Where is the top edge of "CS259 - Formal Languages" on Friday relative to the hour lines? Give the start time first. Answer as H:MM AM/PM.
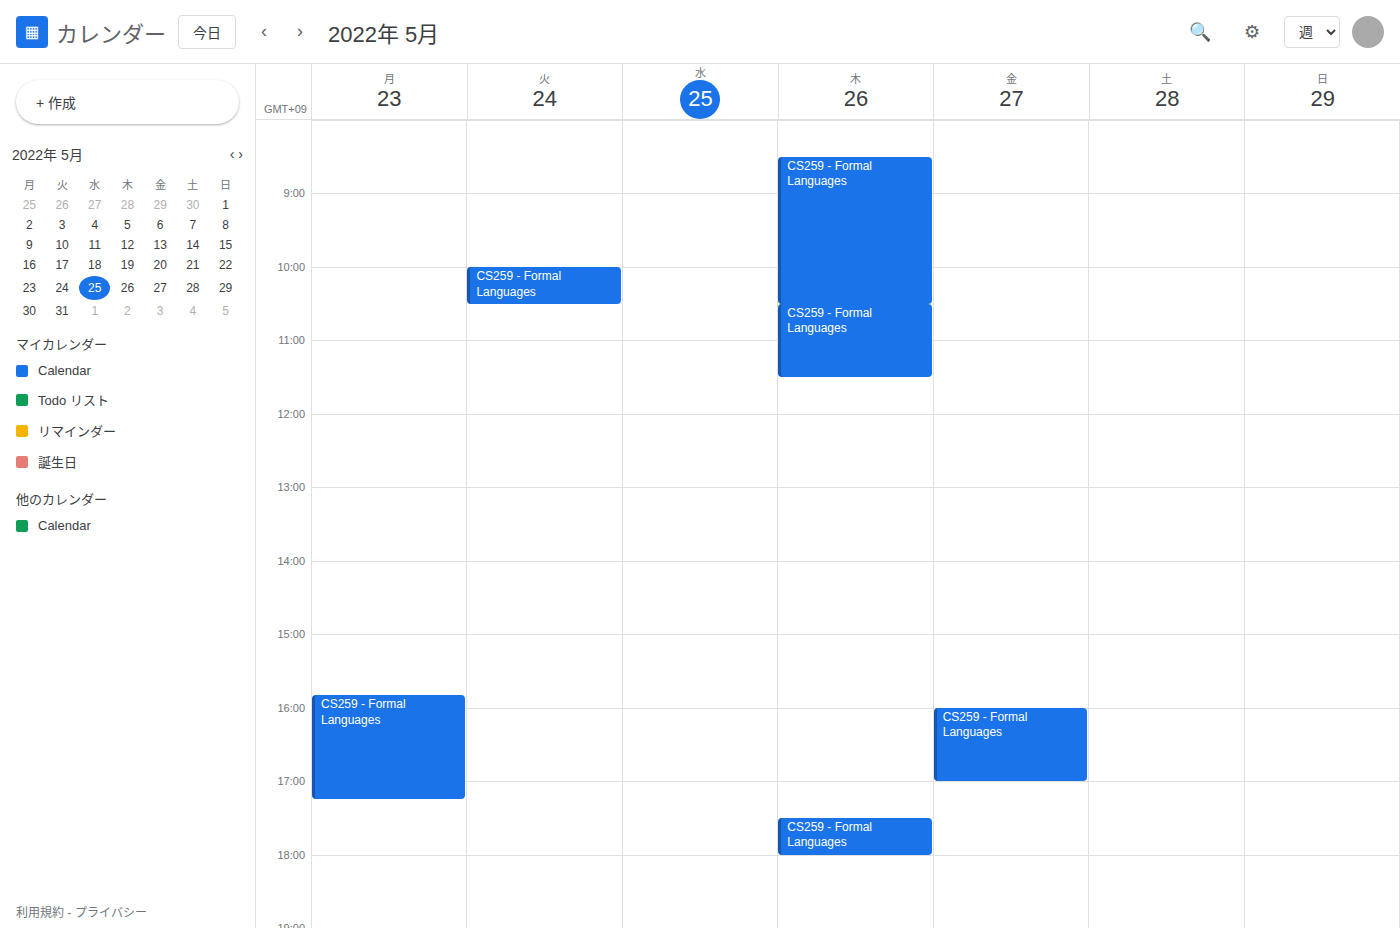
4:00 PM -- exactly on the 4 PM line.